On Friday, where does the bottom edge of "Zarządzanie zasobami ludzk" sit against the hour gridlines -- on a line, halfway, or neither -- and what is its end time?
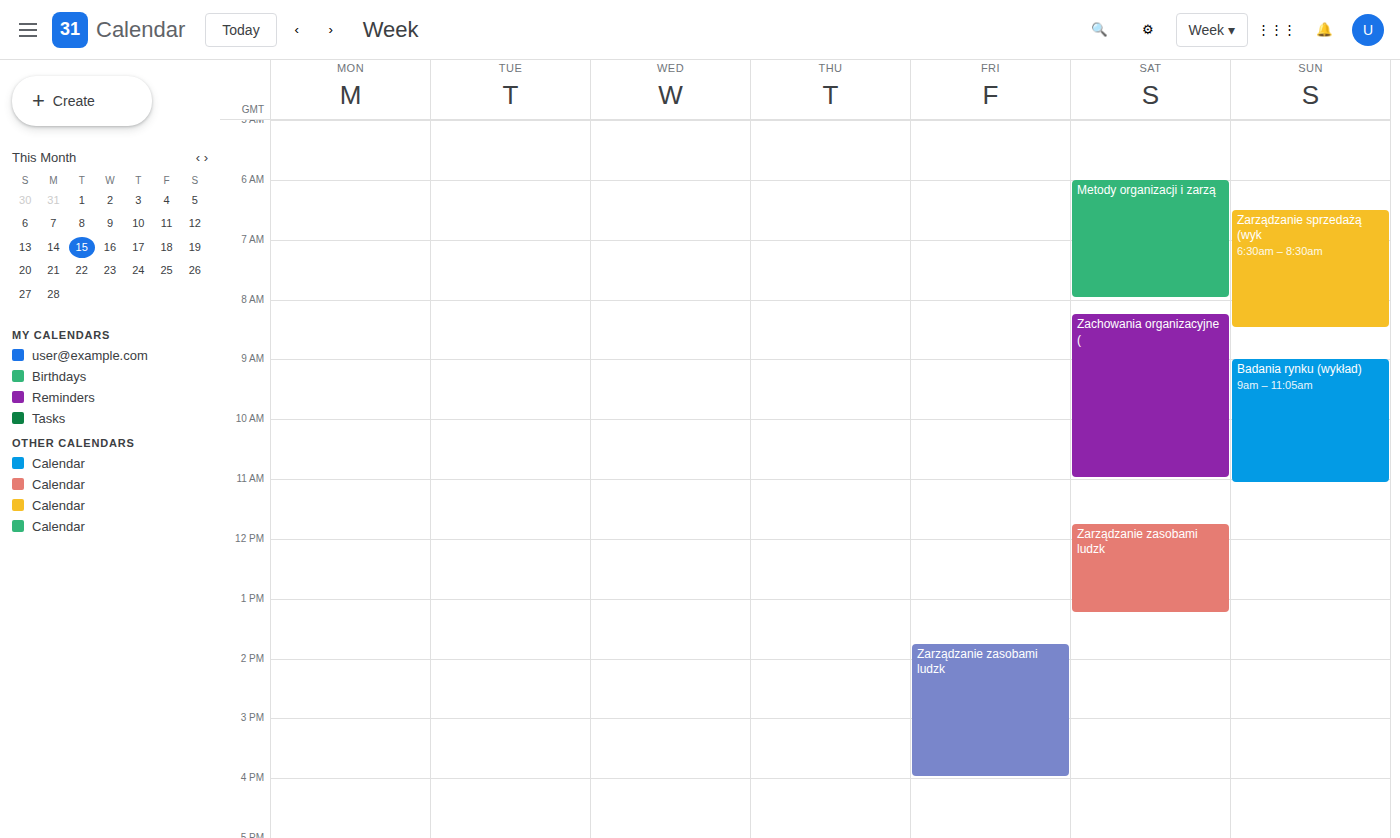
4:00 PM -- exactly on the 4 PM line.